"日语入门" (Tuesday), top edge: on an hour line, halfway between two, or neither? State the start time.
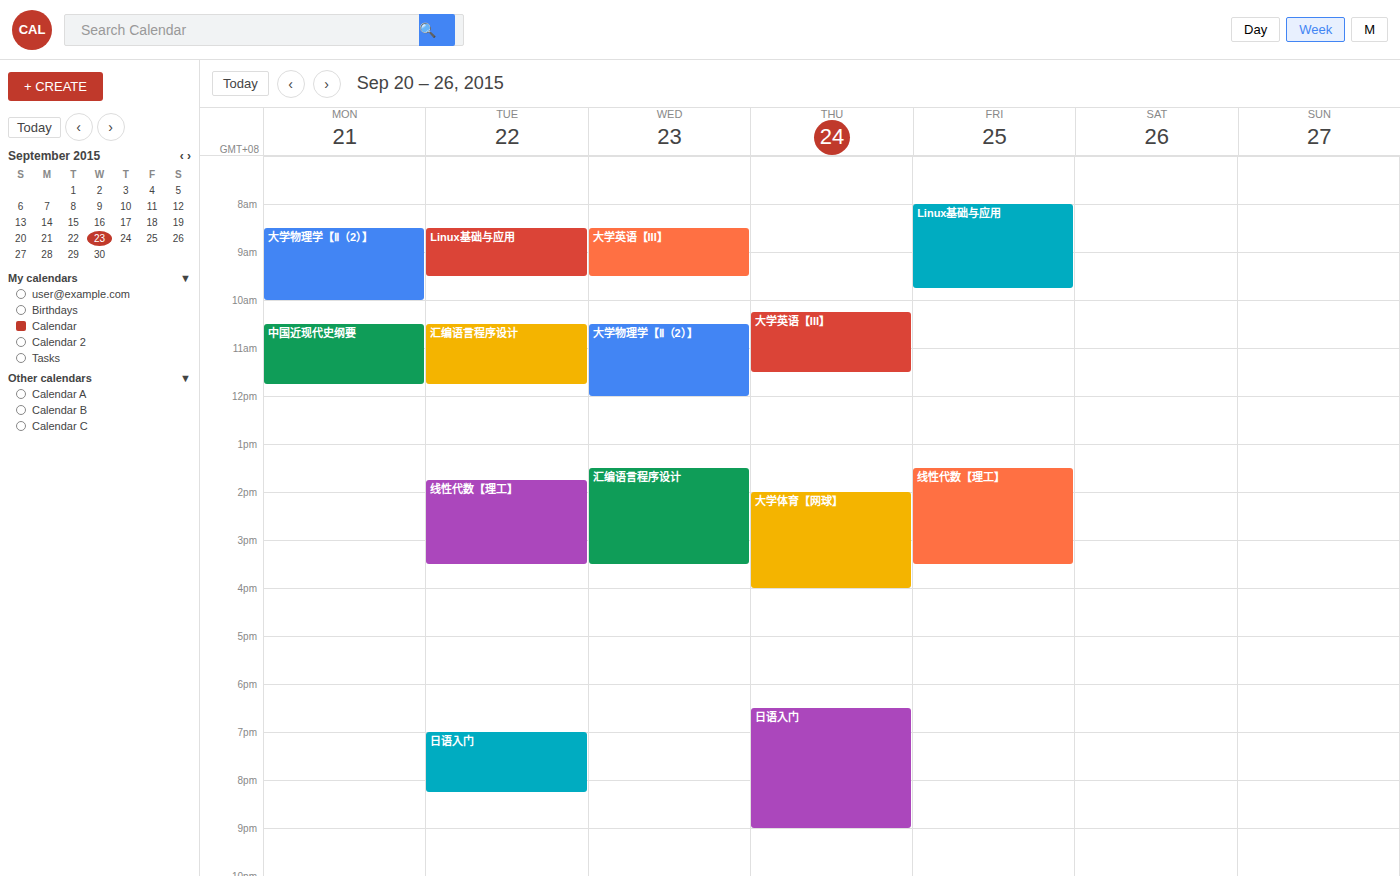
7:00 PM -- exactly on the 7 PM line.